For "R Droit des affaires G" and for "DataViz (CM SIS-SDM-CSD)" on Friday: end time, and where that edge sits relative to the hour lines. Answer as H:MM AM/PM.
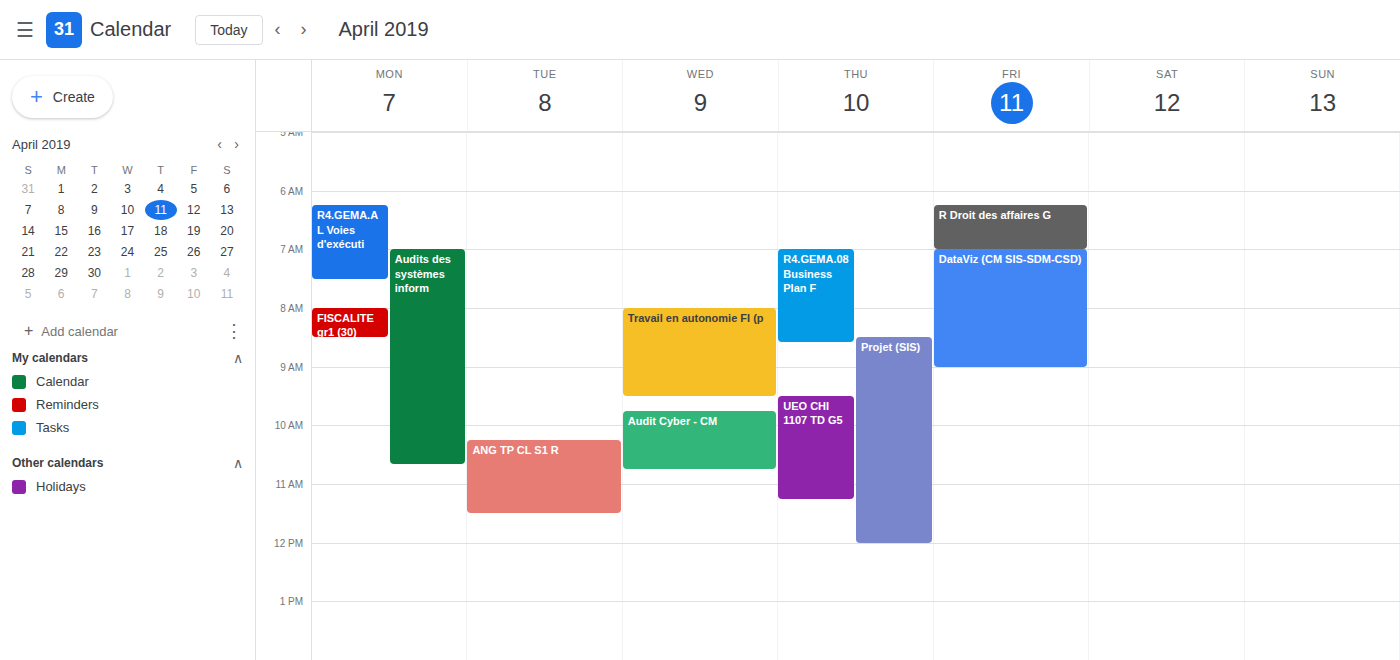
"R Droit des affaires G": 7:00 AM, exactly on the 7 AM line. "DataViz (CM SIS-SDM-CSD)": 9:00 AM, exactly on the 9 AM line.